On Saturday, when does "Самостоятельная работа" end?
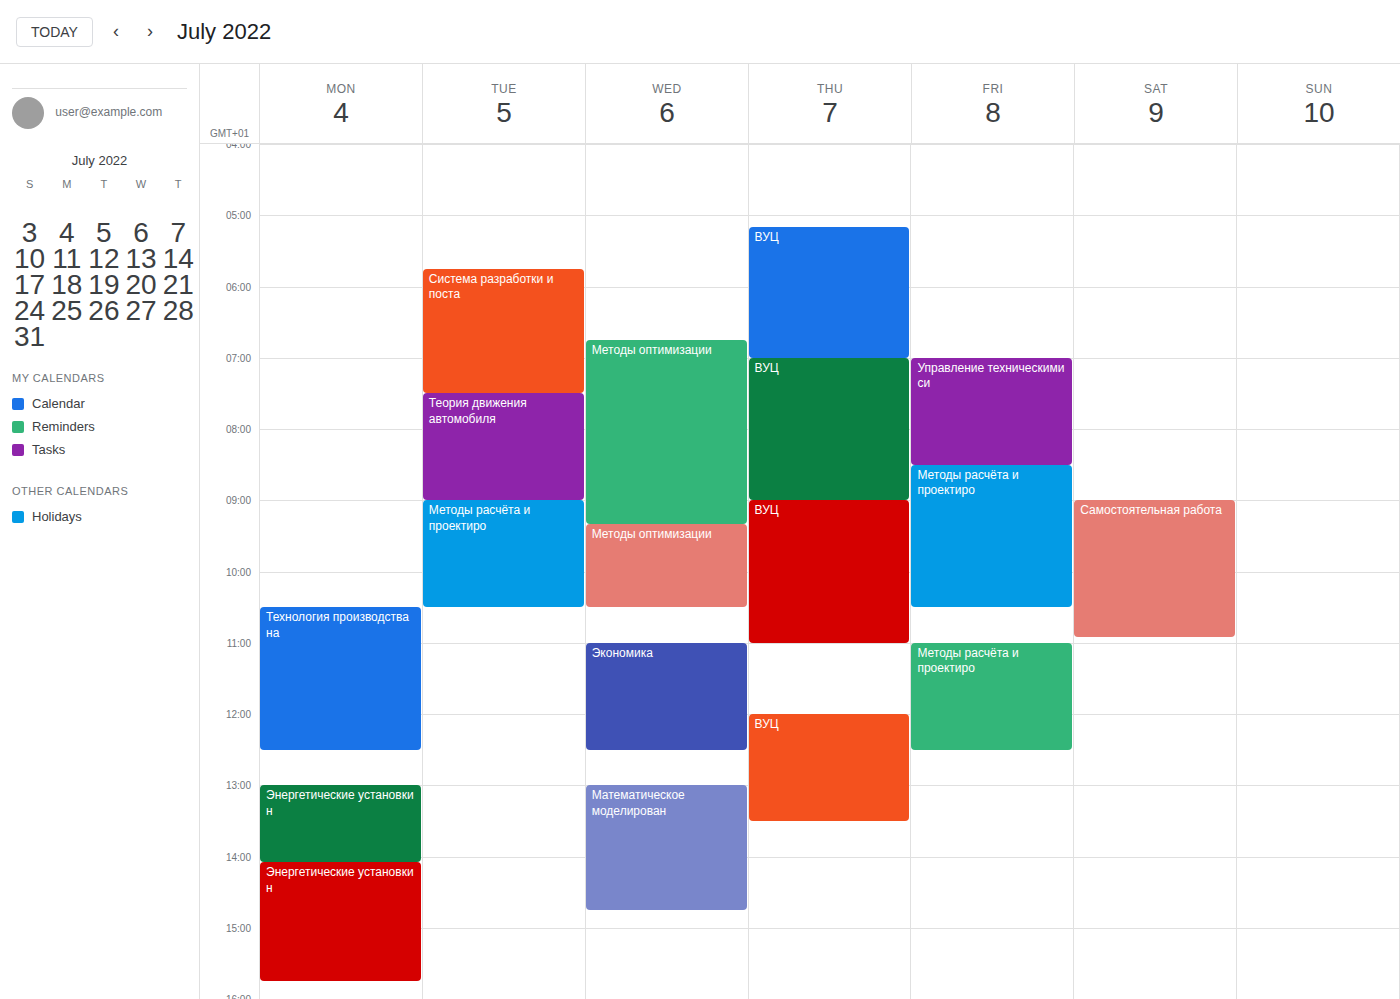
10:55 AM